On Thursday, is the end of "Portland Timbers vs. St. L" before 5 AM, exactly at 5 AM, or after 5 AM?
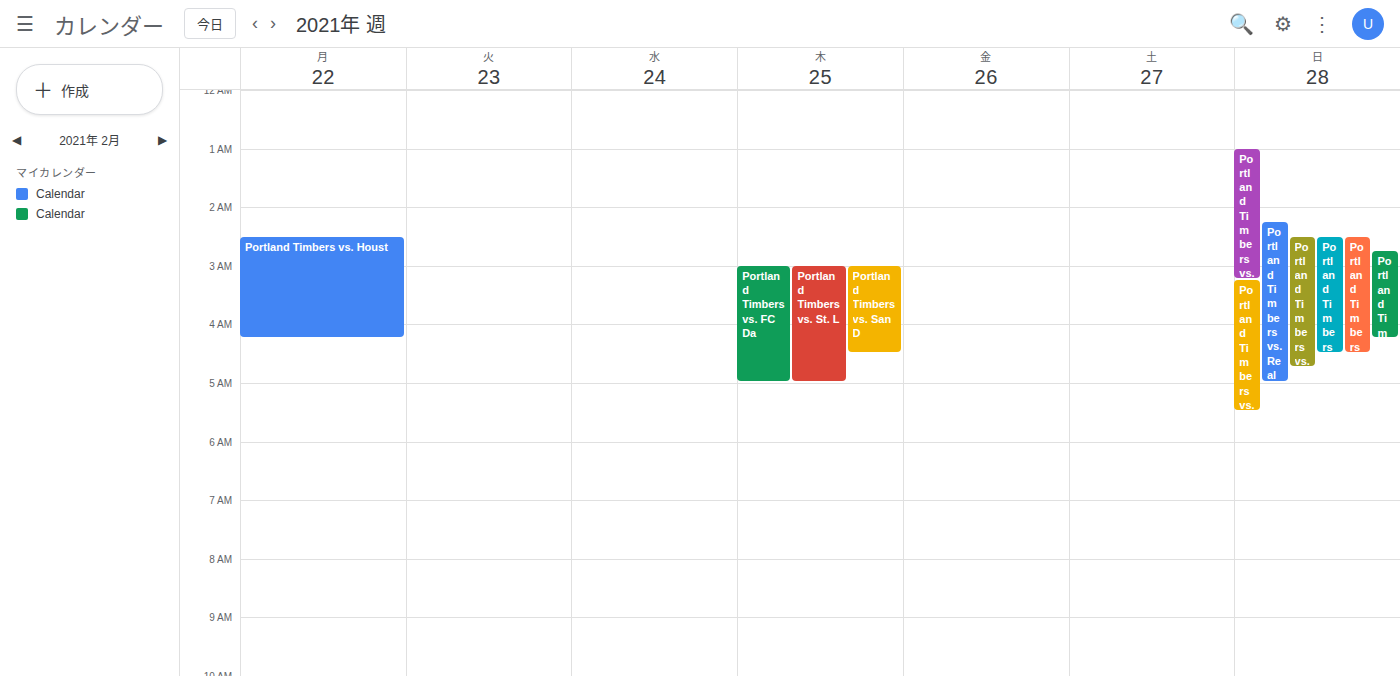
5:00 AM -- exactly at 5 AM, on the 5 AM line.